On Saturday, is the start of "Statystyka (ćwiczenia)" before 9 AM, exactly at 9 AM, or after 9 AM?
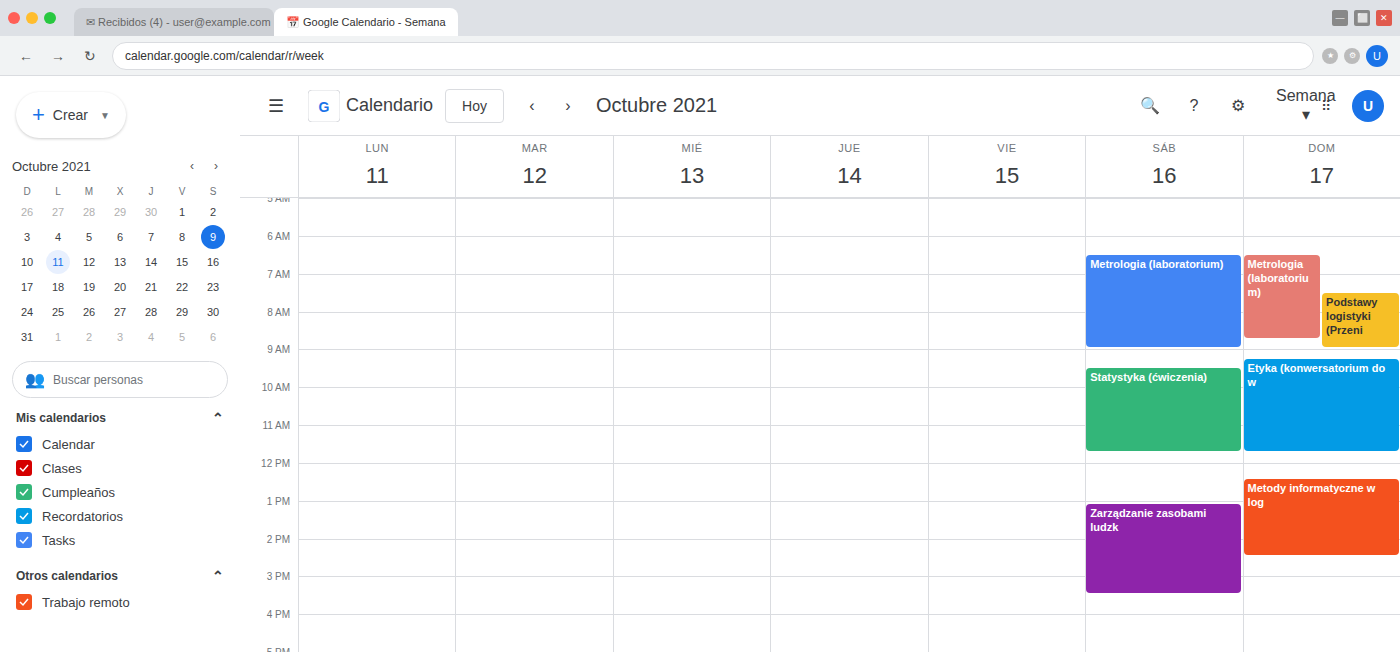
9:30 AM -- after 9 AM, 30 minutes below the 9 AM line.